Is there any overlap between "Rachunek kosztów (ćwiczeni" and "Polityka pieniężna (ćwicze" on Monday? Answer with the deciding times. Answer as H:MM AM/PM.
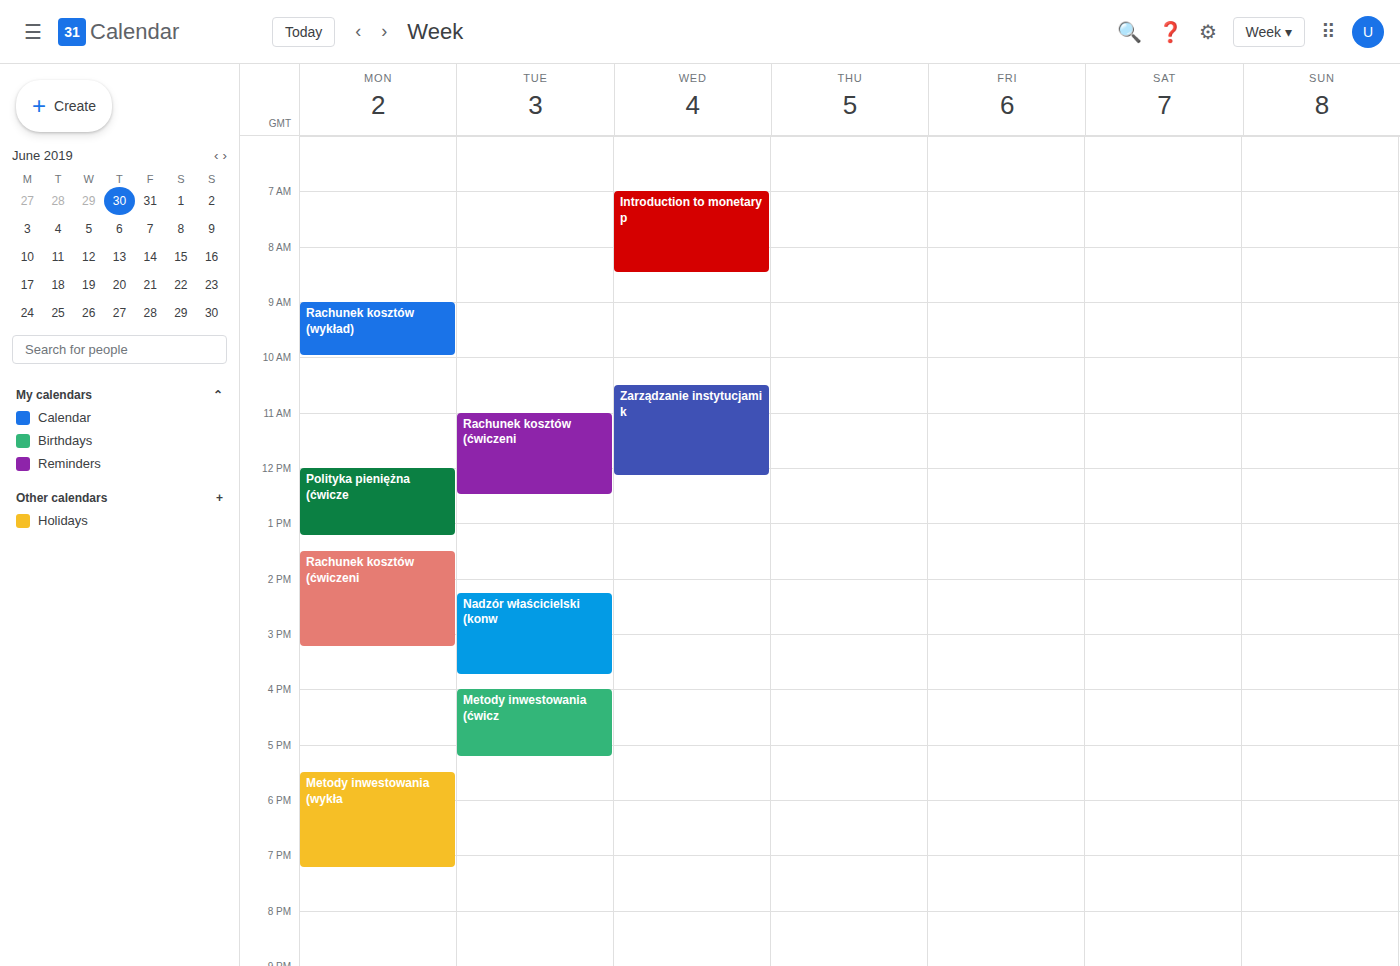
"Polityka pieniężna (ćwicze" ends at 1:15 PM and "Rachunek kosztów (ćwiczeni" starts at 1:30 PM -- no overlap.